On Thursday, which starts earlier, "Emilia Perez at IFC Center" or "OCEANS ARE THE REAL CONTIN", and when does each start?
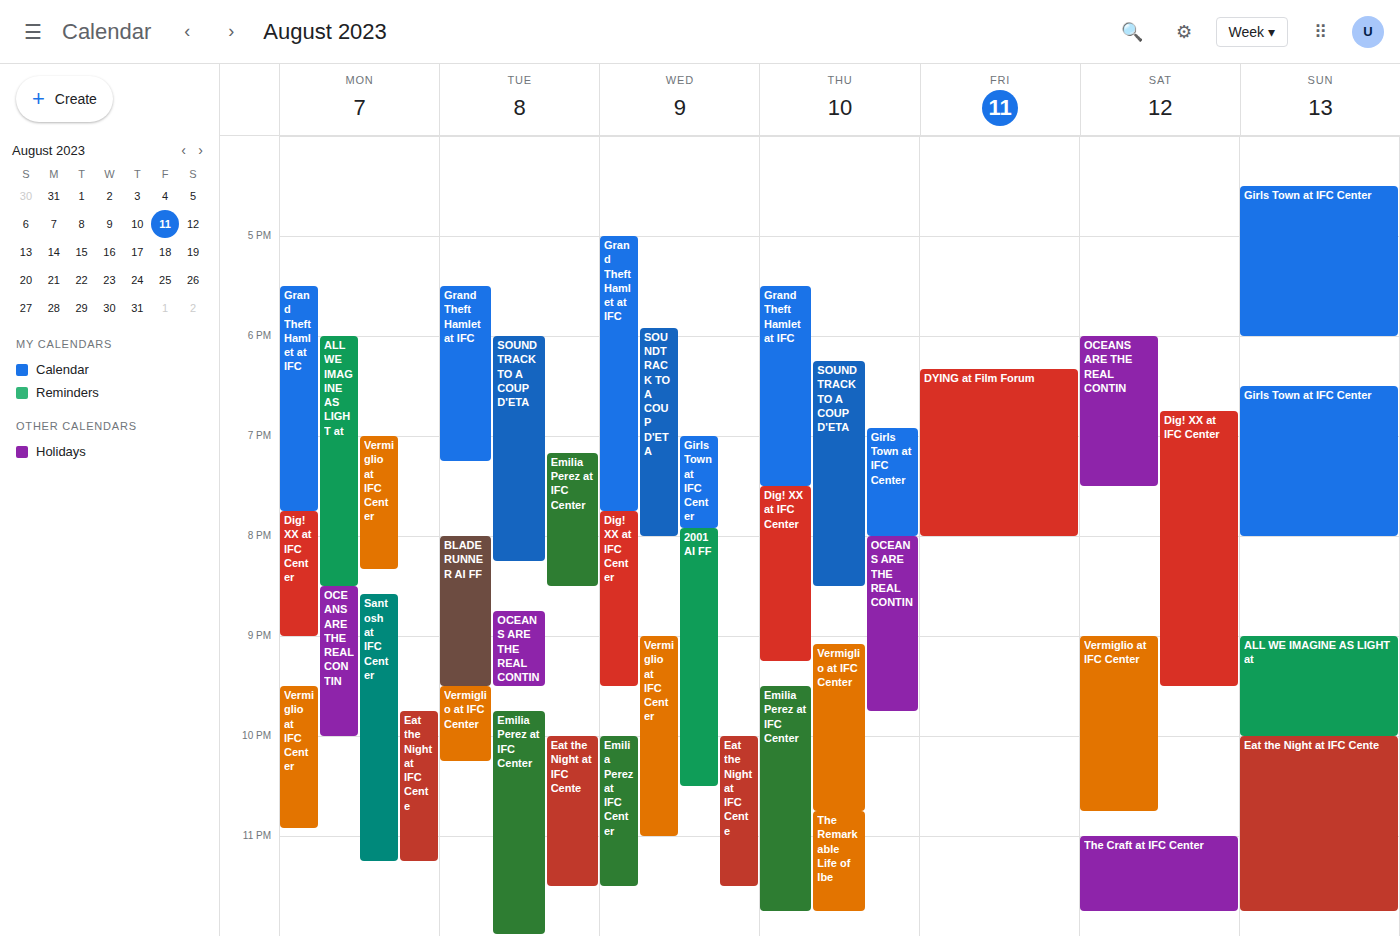
"OCEANS ARE THE REAL CONTIN" 8:00 PM; "Emilia Perez at IFC Center" 9:30 PM.